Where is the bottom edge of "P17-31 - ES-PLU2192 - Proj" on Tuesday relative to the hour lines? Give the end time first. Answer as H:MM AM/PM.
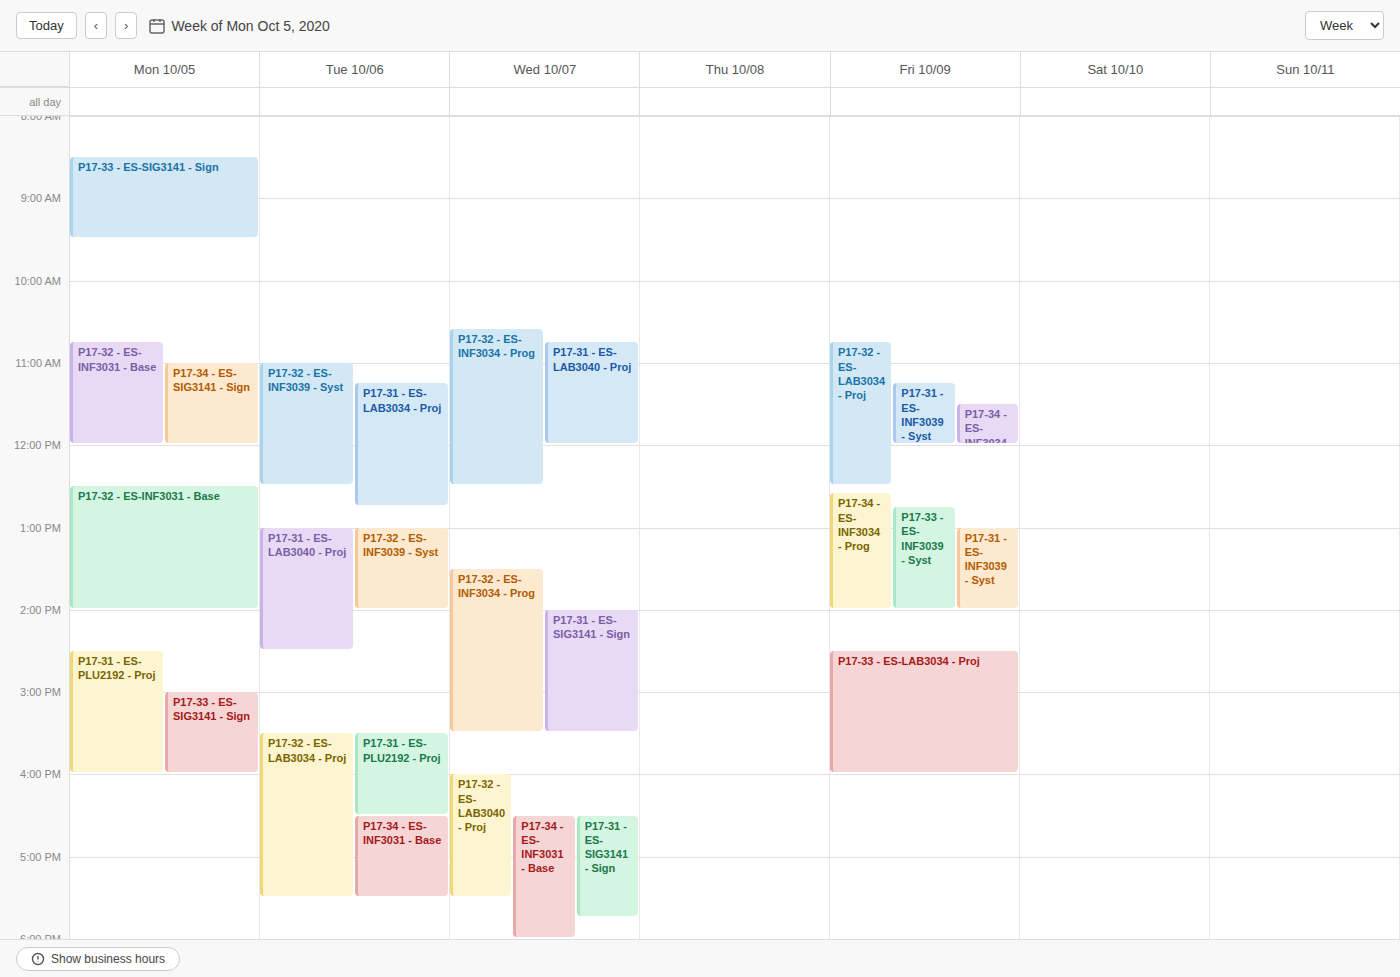
4:30 PM -- halfway between the 4 PM and 5 PM lines.